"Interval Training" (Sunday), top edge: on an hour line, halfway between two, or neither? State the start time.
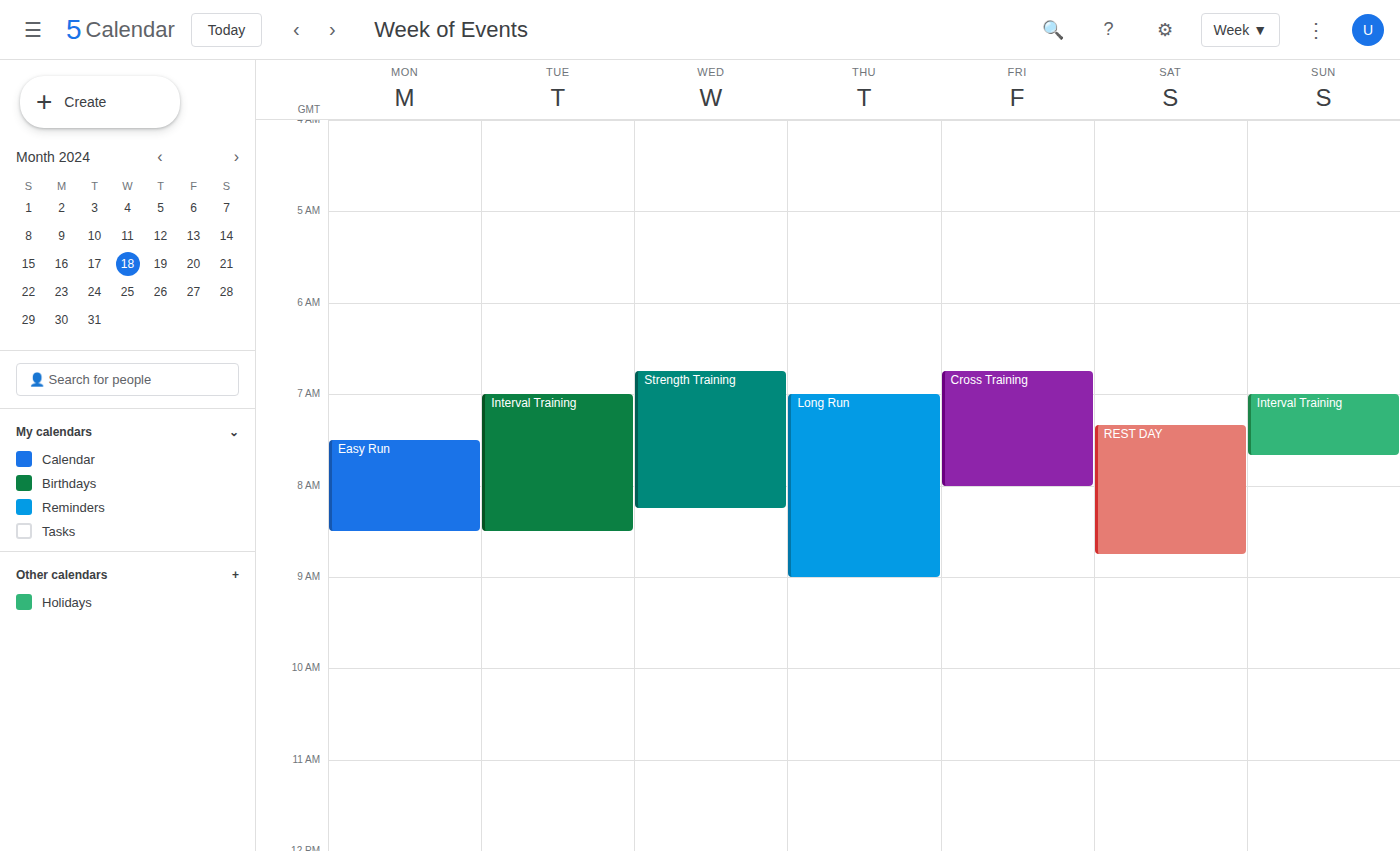
7:00 AM -- exactly on the 7 AM line.